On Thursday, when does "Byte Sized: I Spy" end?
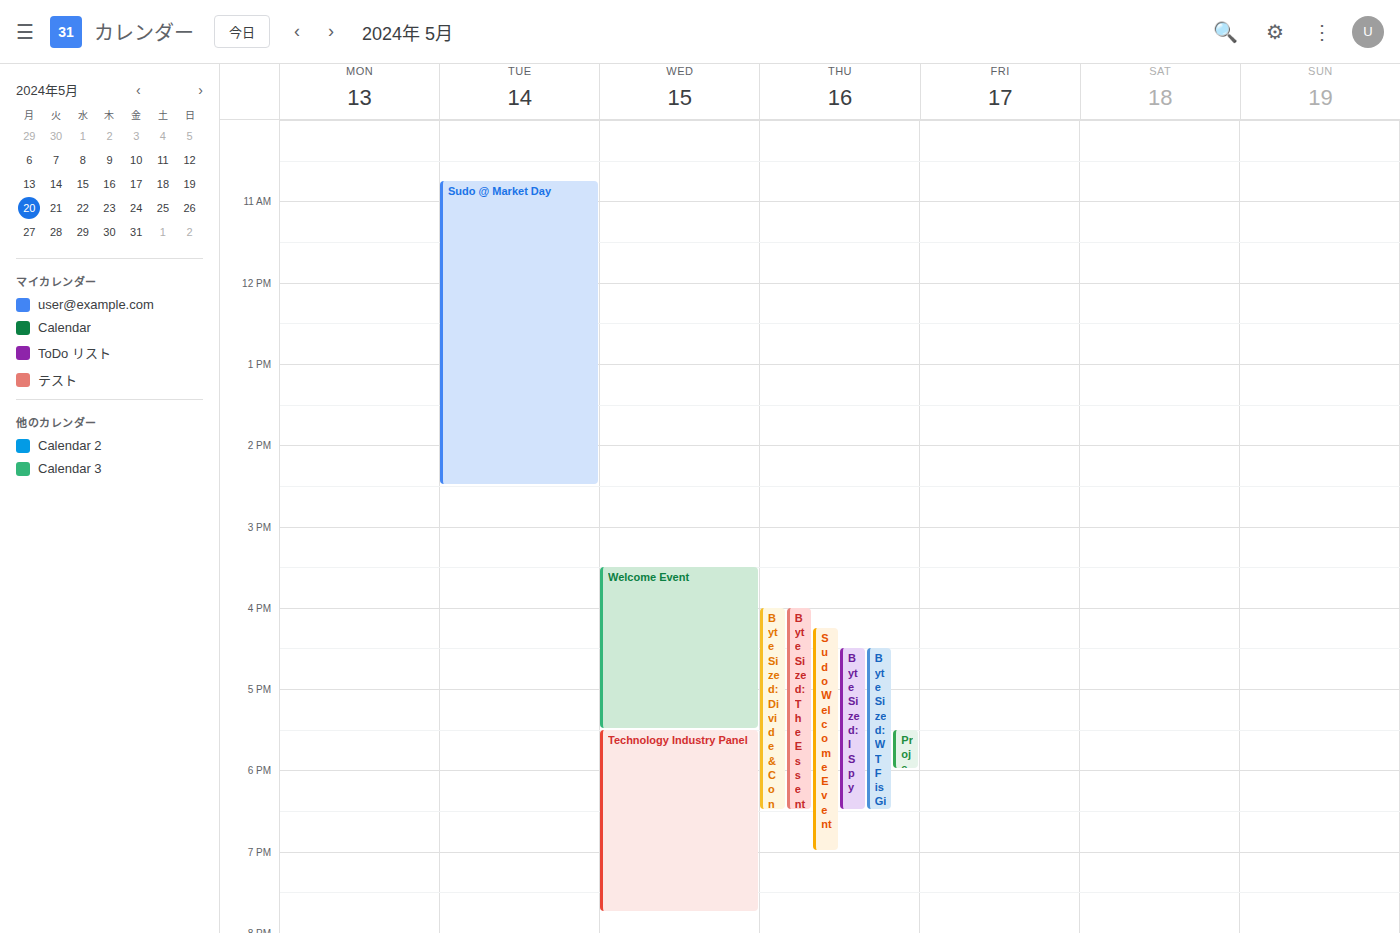
6:30 PM